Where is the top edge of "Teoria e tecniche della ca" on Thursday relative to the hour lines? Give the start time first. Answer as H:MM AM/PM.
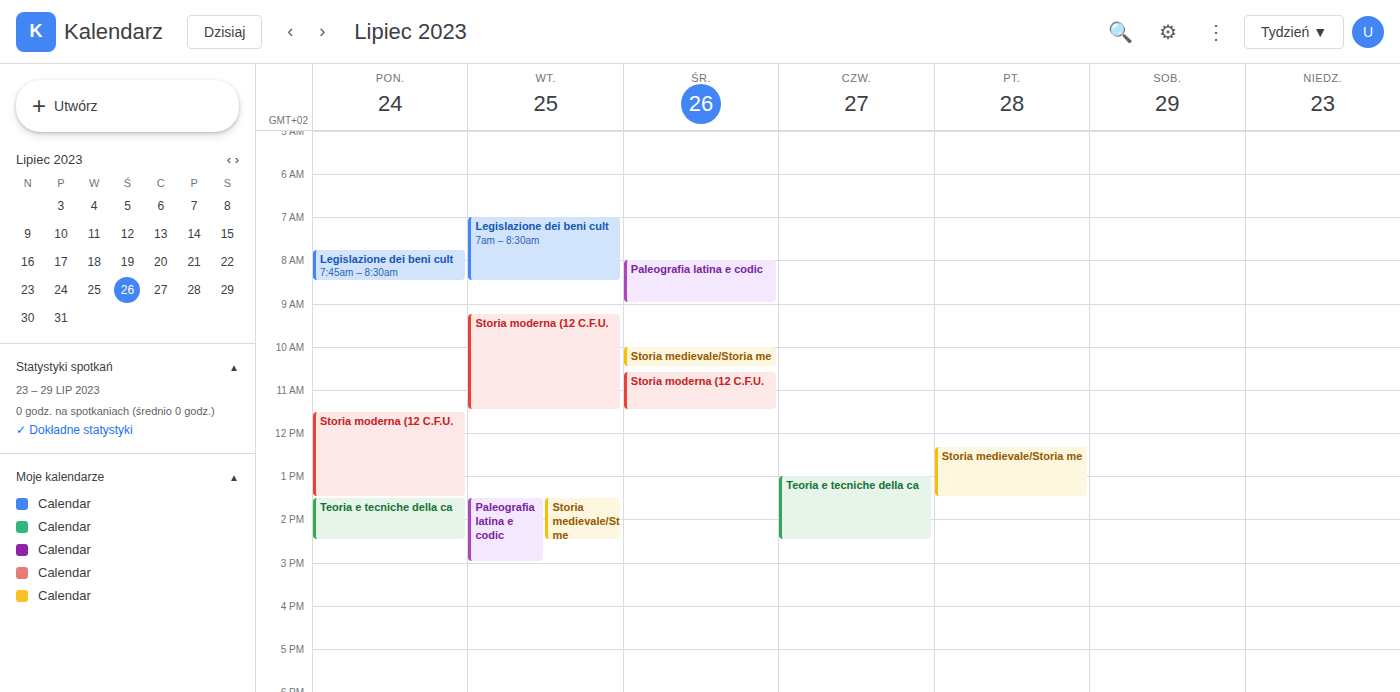
1:00 PM -- exactly on the 1 PM line.